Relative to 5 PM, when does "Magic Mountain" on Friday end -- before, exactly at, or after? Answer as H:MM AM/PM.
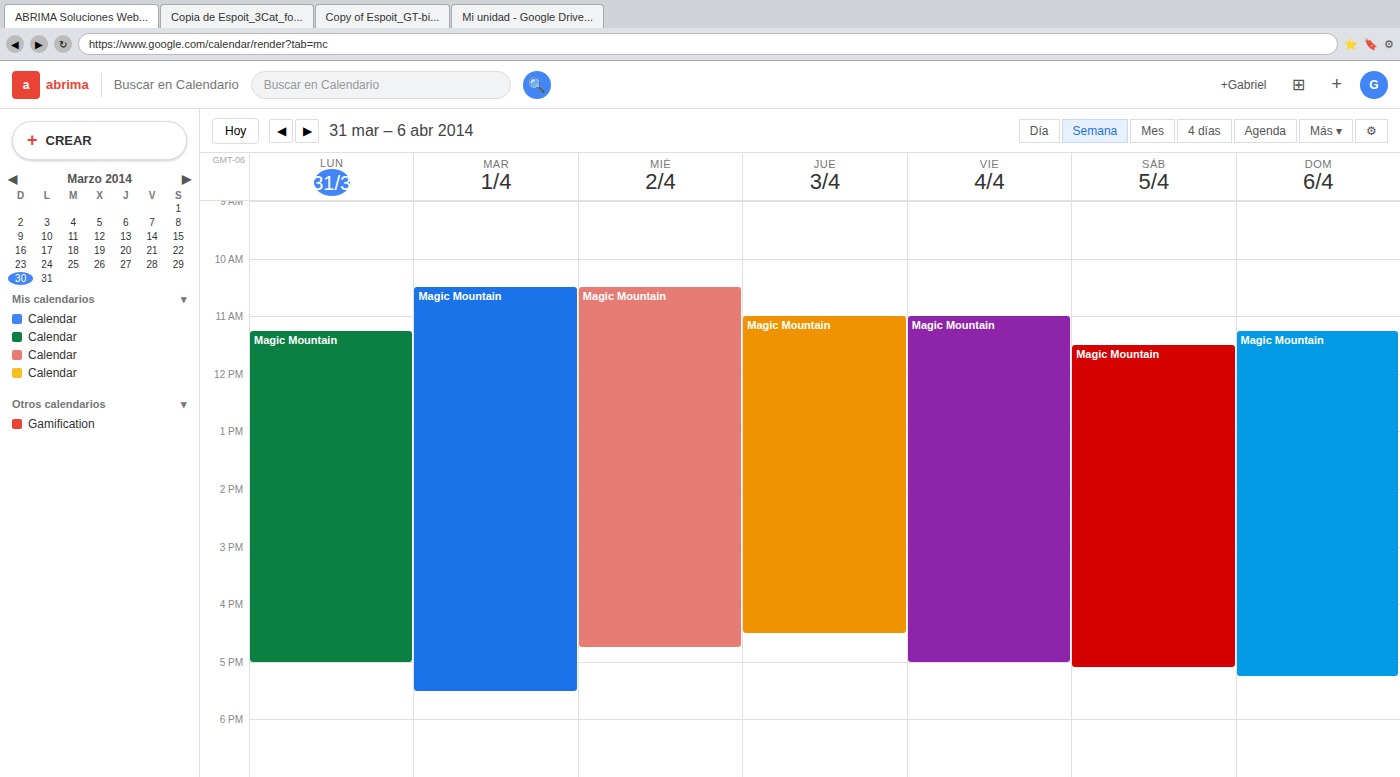
5:00 PM -- exactly at 5 PM, on the 5 PM line.